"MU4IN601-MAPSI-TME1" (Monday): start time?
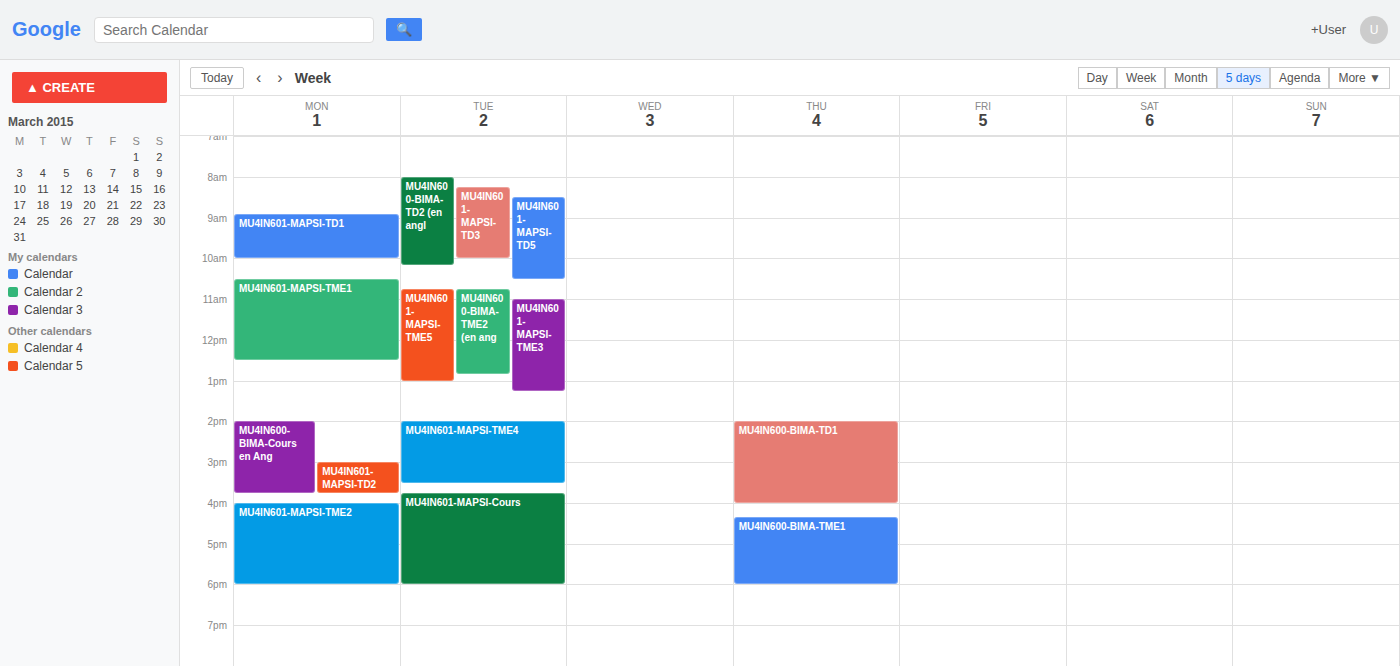
10:30 AM